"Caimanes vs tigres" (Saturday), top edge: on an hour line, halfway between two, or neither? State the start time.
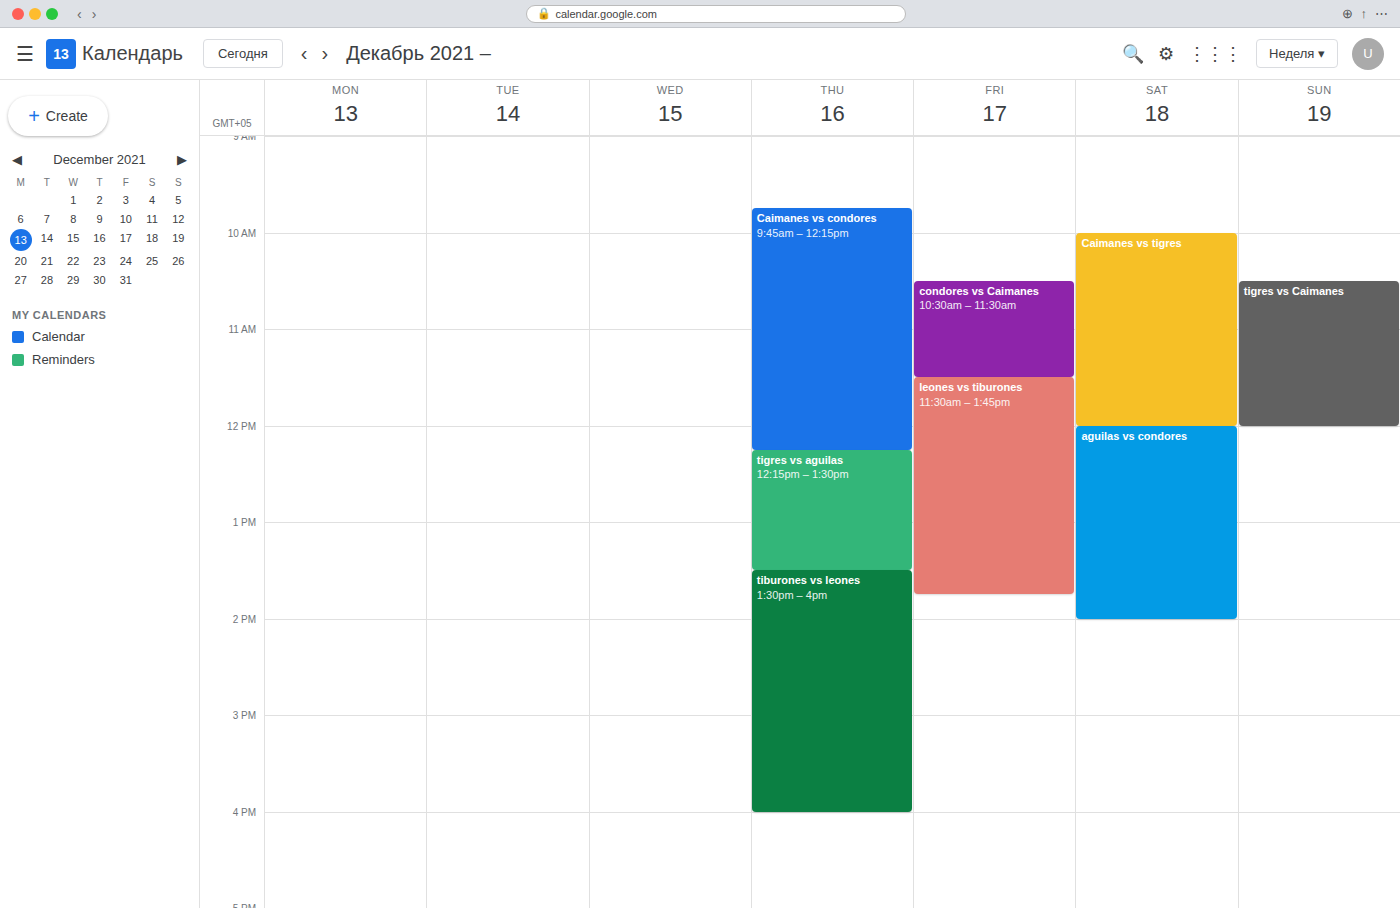
10:00 AM -- exactly on the 10 AM line.